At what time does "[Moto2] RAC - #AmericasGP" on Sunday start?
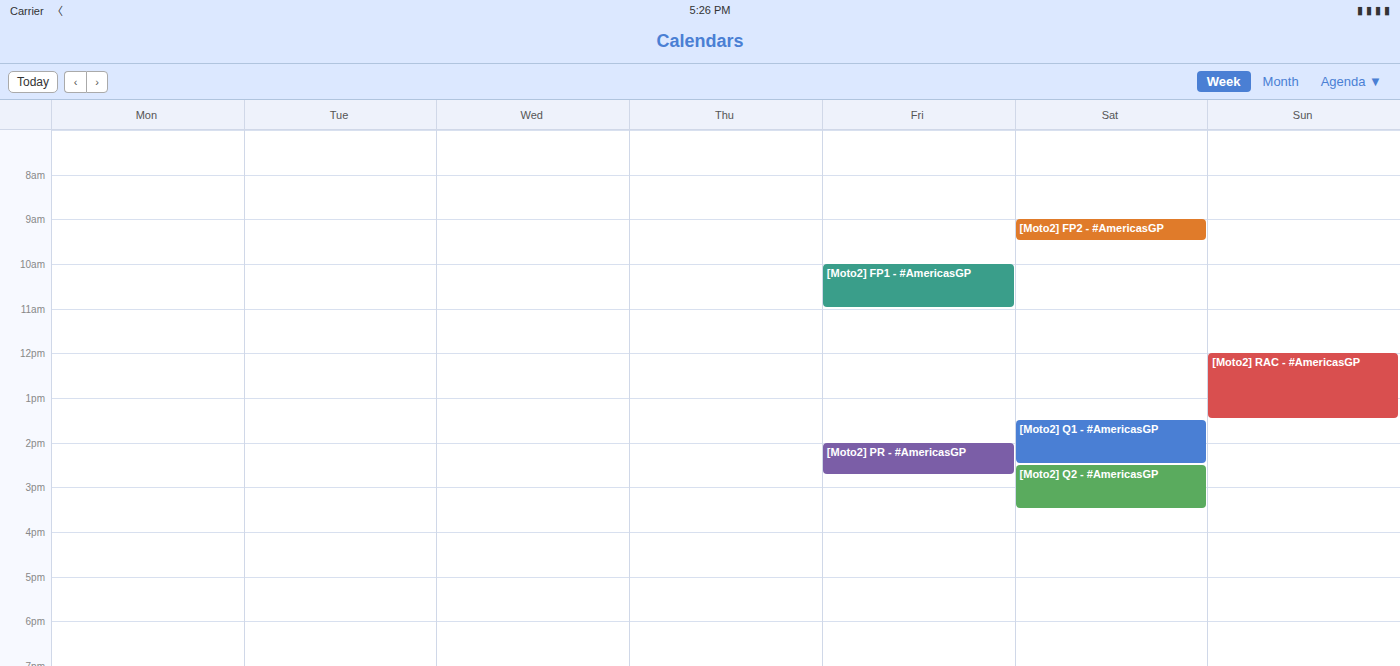
12:00